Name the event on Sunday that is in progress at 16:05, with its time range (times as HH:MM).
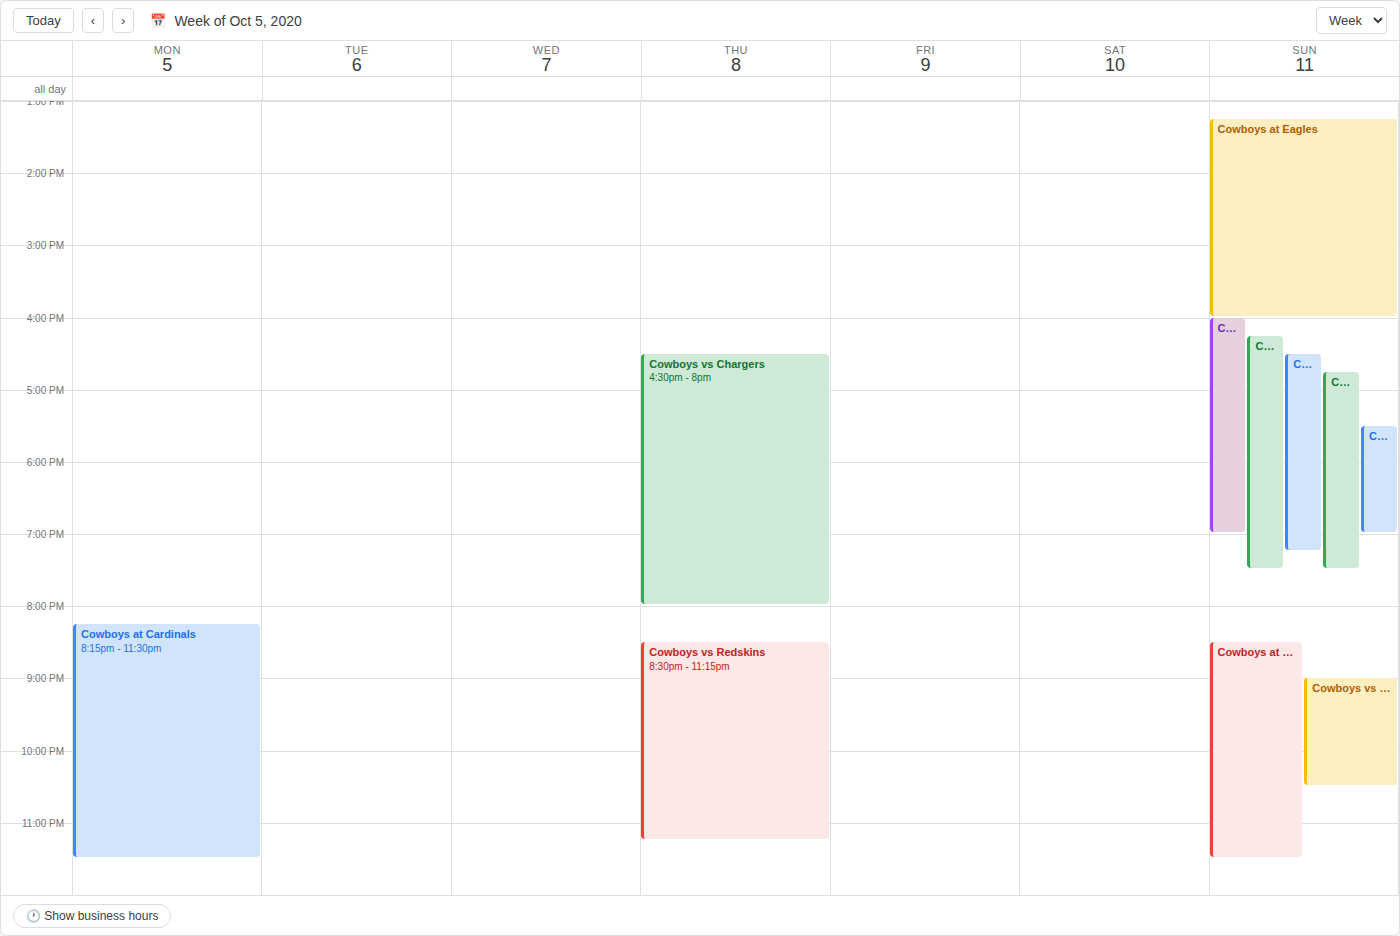
"Cowboys at 49ers", 16:00 to 19:00